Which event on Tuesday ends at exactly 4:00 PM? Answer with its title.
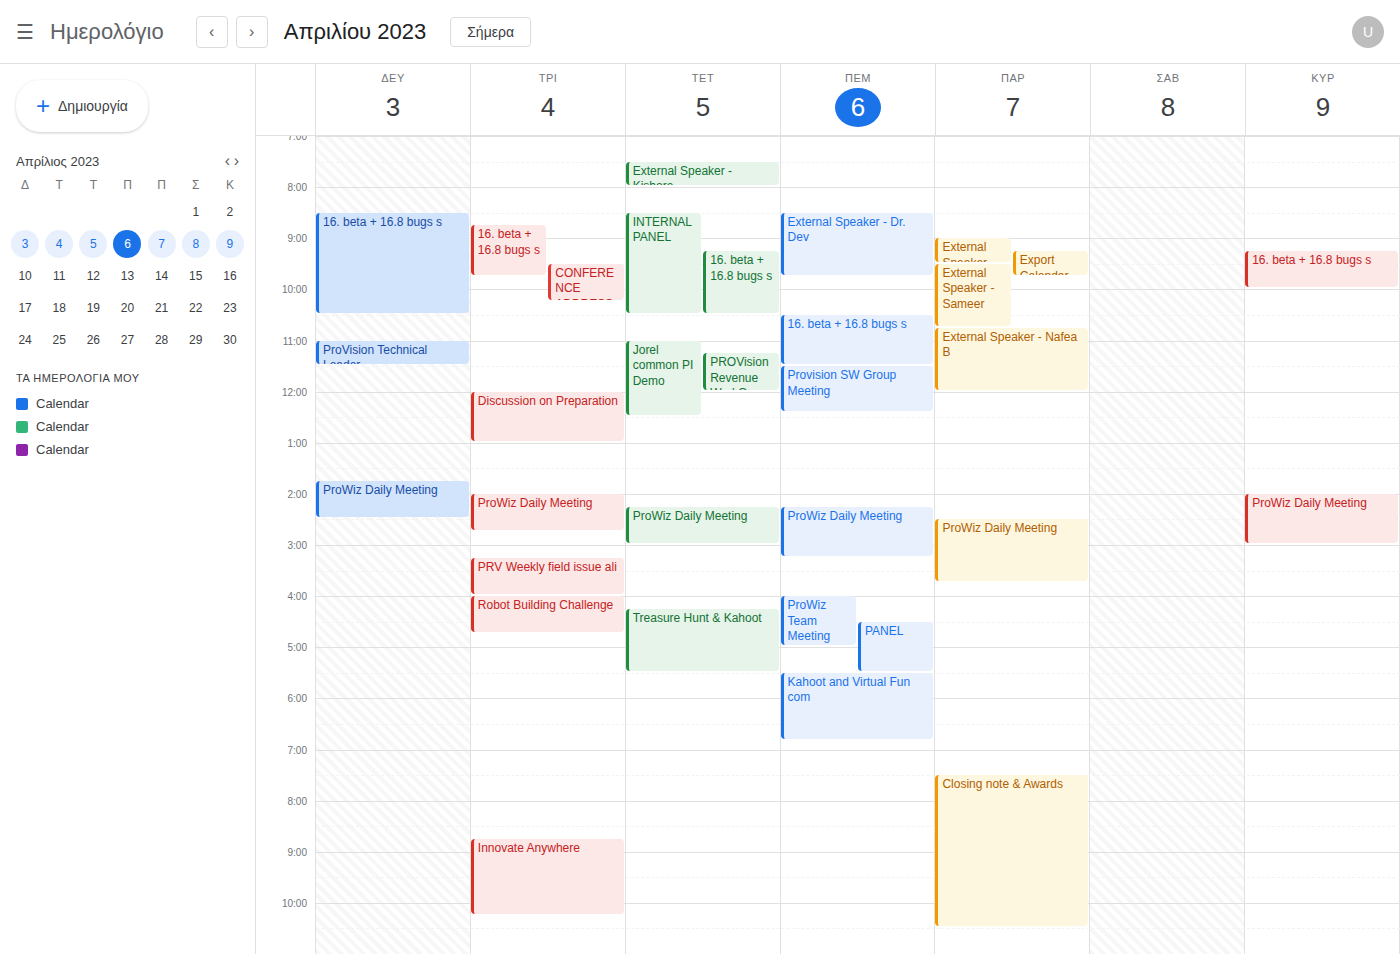
"PRV Weekly field issue ali"